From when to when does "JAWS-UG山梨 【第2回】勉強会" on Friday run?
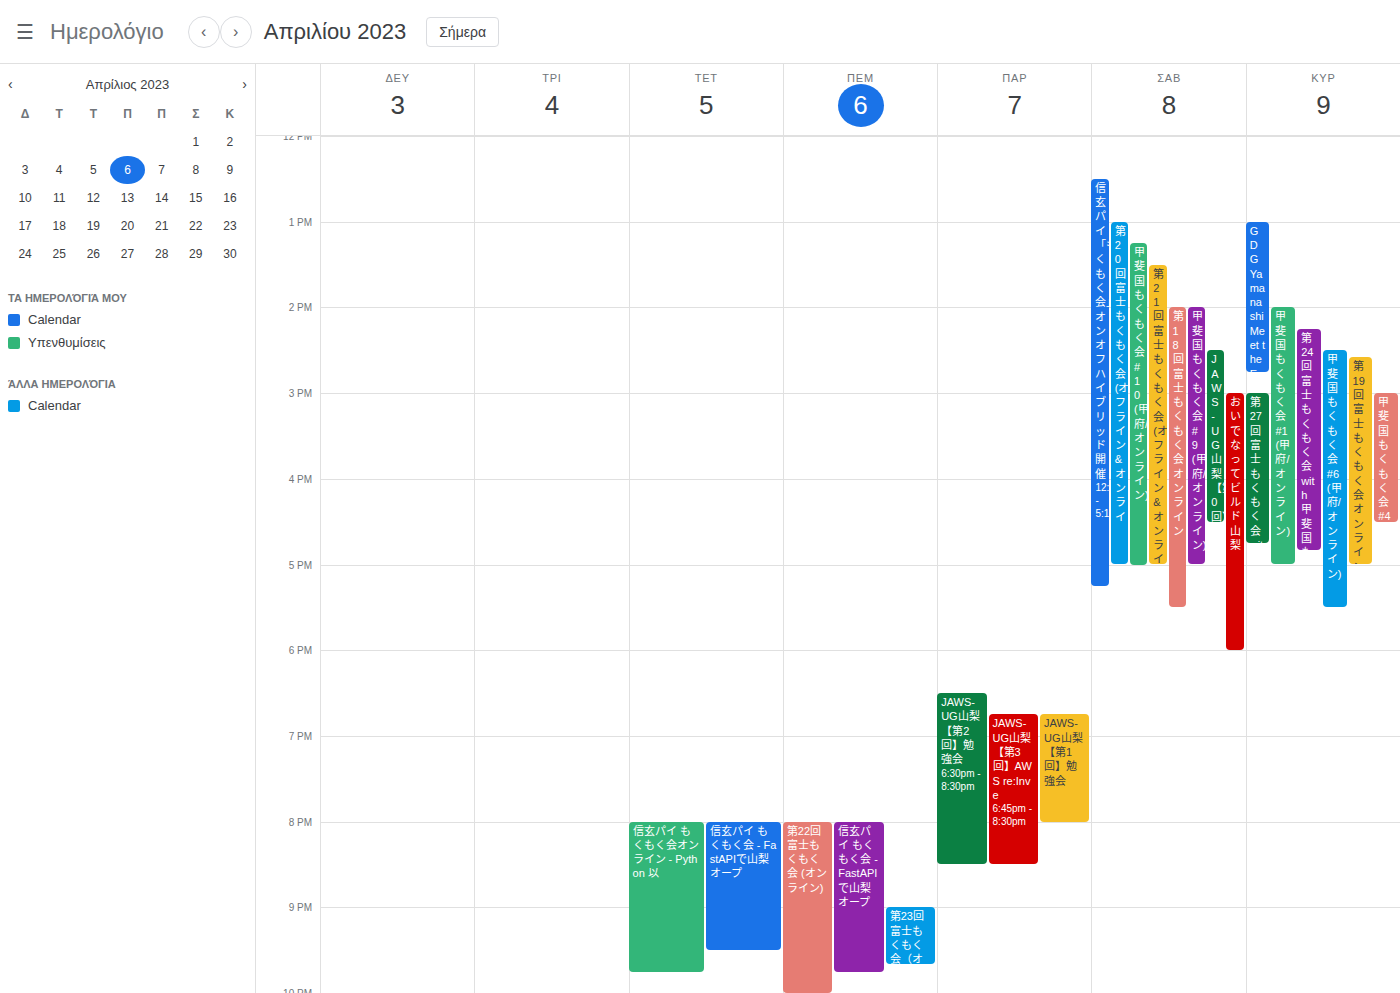
6:30 PM to 8:30 PM